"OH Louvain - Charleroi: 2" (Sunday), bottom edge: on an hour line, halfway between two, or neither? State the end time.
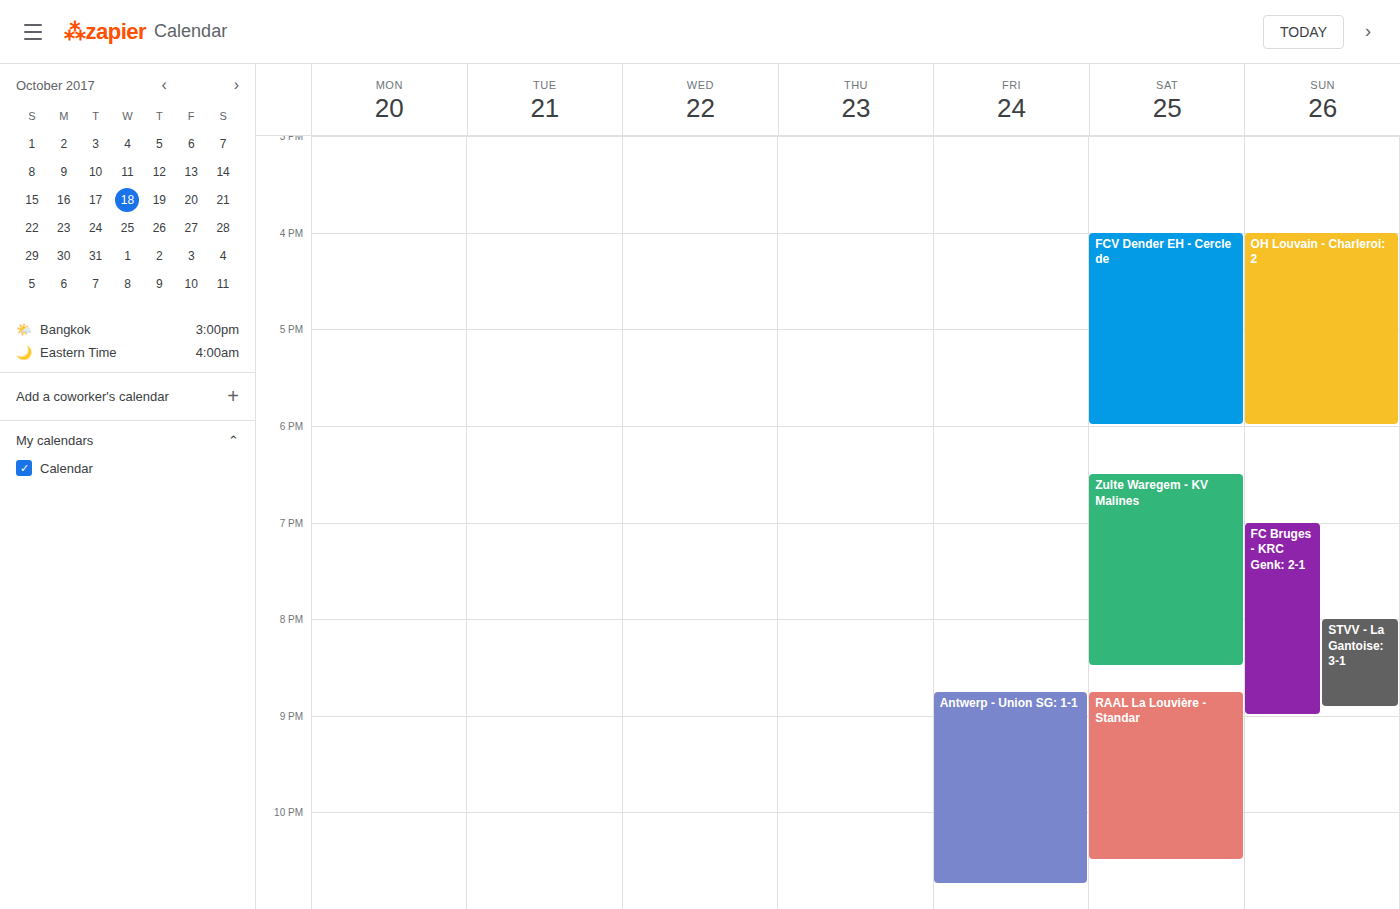
6:00 PM -- exactly on the 6 PM line.